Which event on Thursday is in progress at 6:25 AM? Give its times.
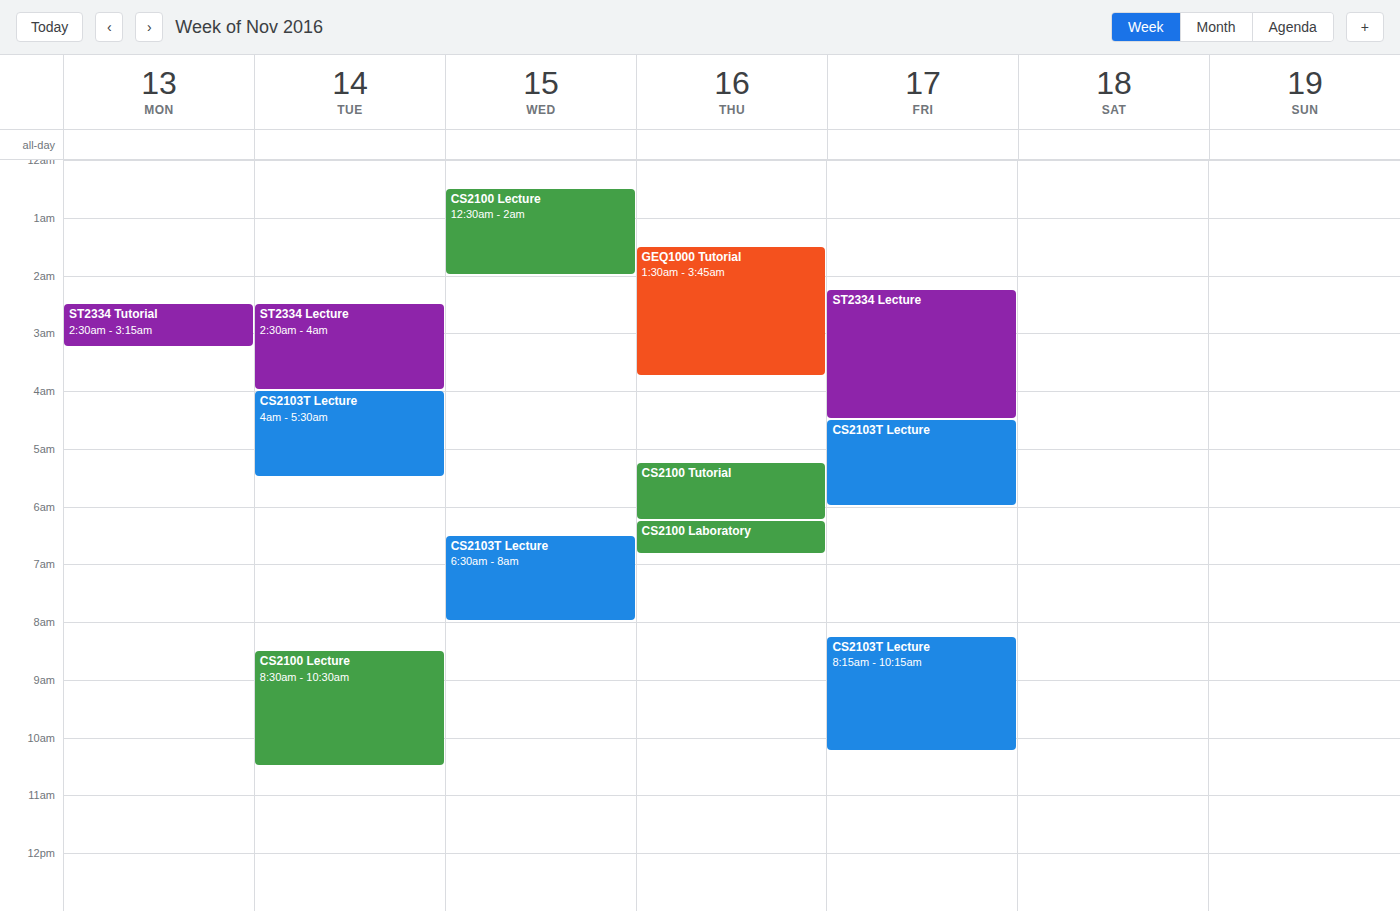
"CS2100 Laboratory", 6:15 AM to 6:50 AM